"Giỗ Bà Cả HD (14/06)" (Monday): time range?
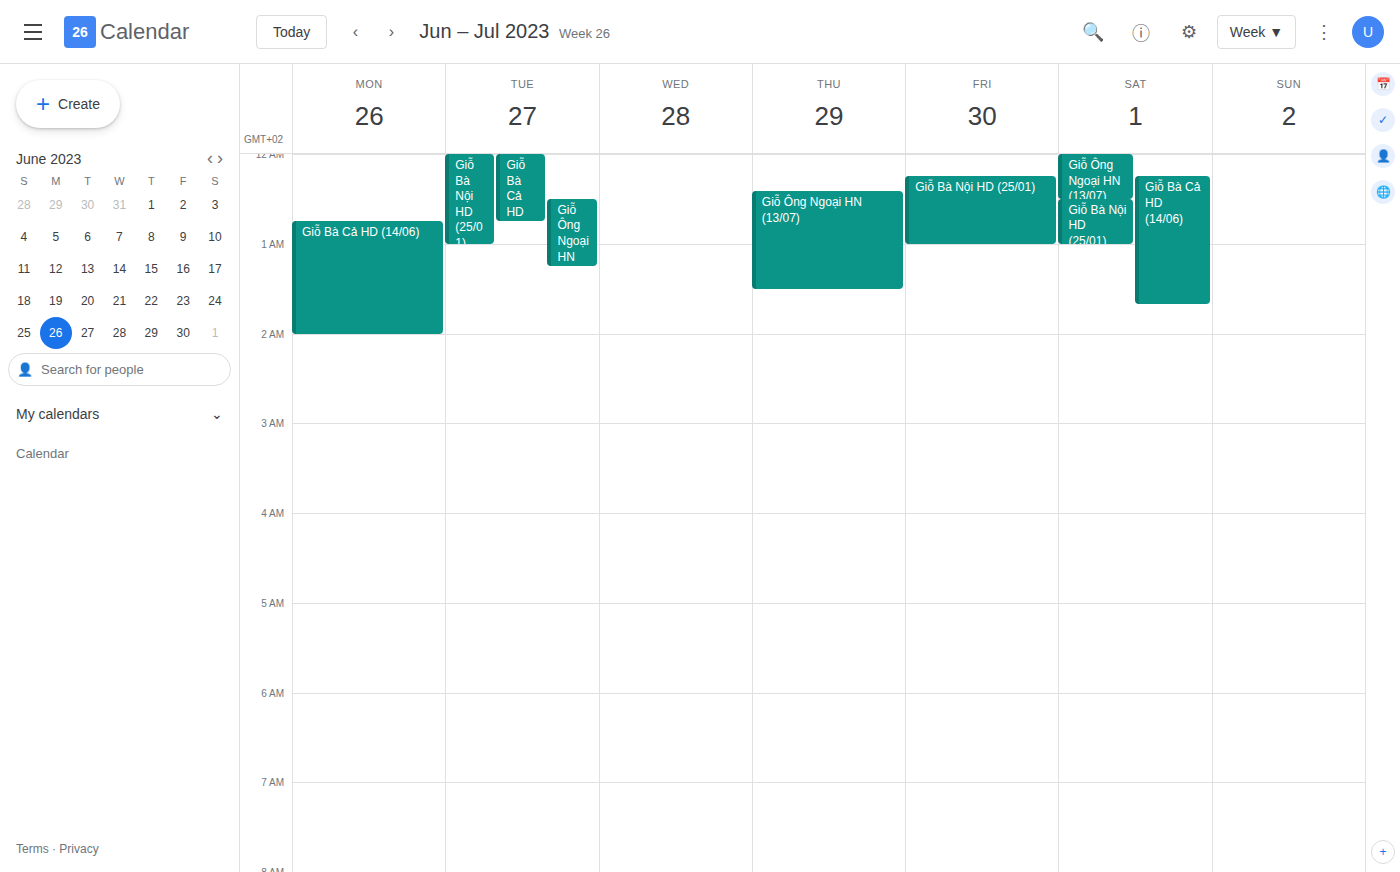
12:45 AM to 2:00 AM